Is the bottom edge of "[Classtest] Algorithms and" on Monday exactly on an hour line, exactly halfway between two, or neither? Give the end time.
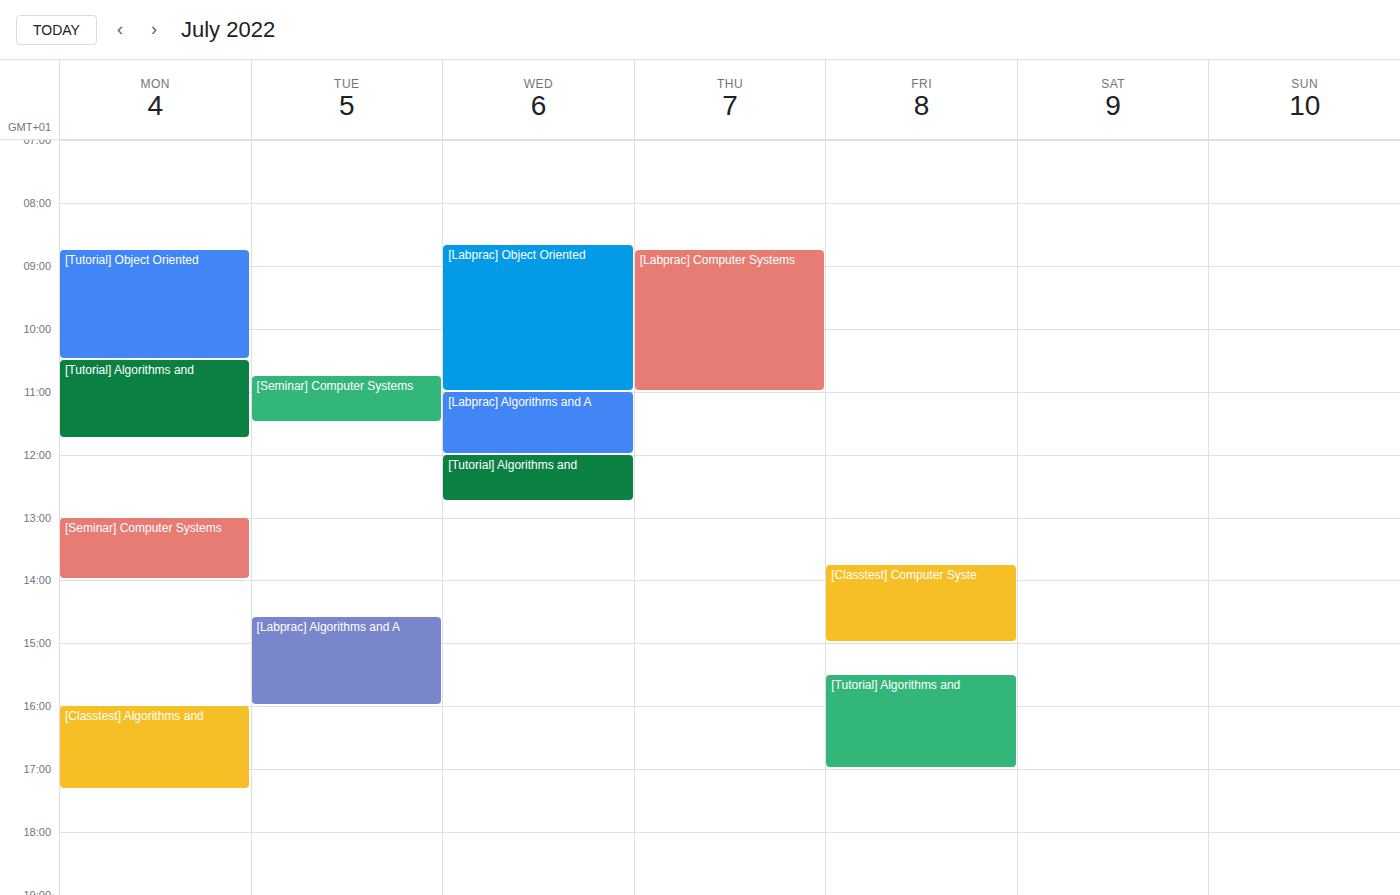
5:20 PM -- neither: 20 minutes below the 5 PM line and 40 minutes above the 6 PM line.